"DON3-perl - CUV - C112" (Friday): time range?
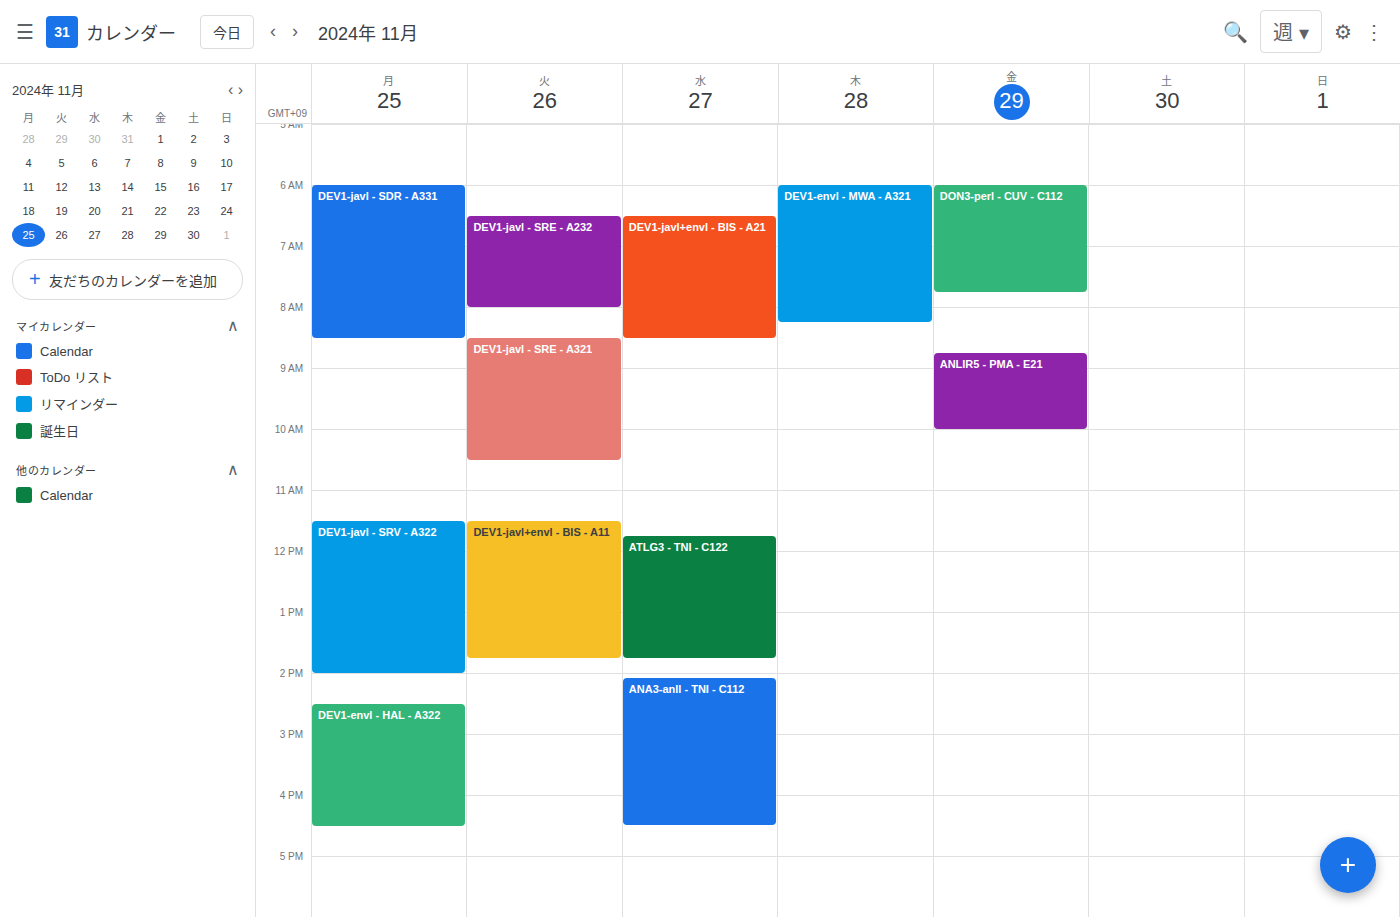
06:00 to 07:45